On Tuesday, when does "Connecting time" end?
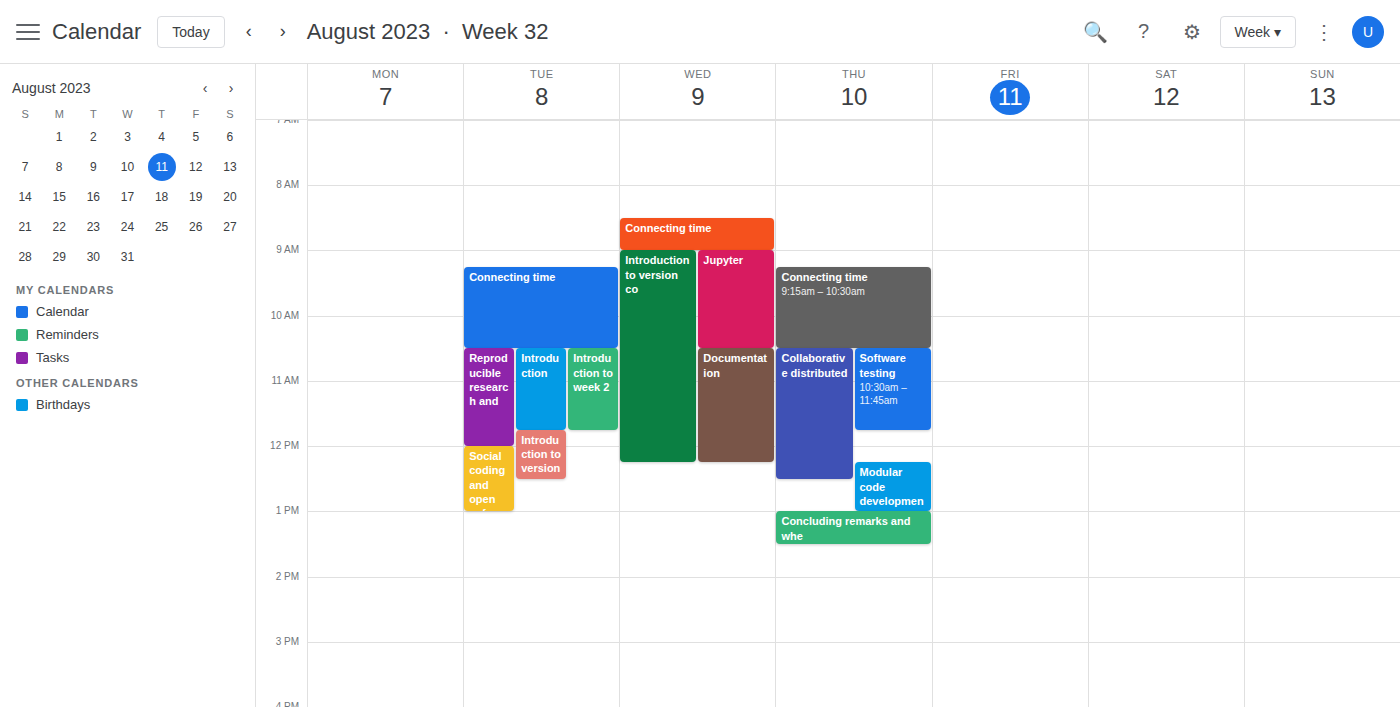
10:30 AM